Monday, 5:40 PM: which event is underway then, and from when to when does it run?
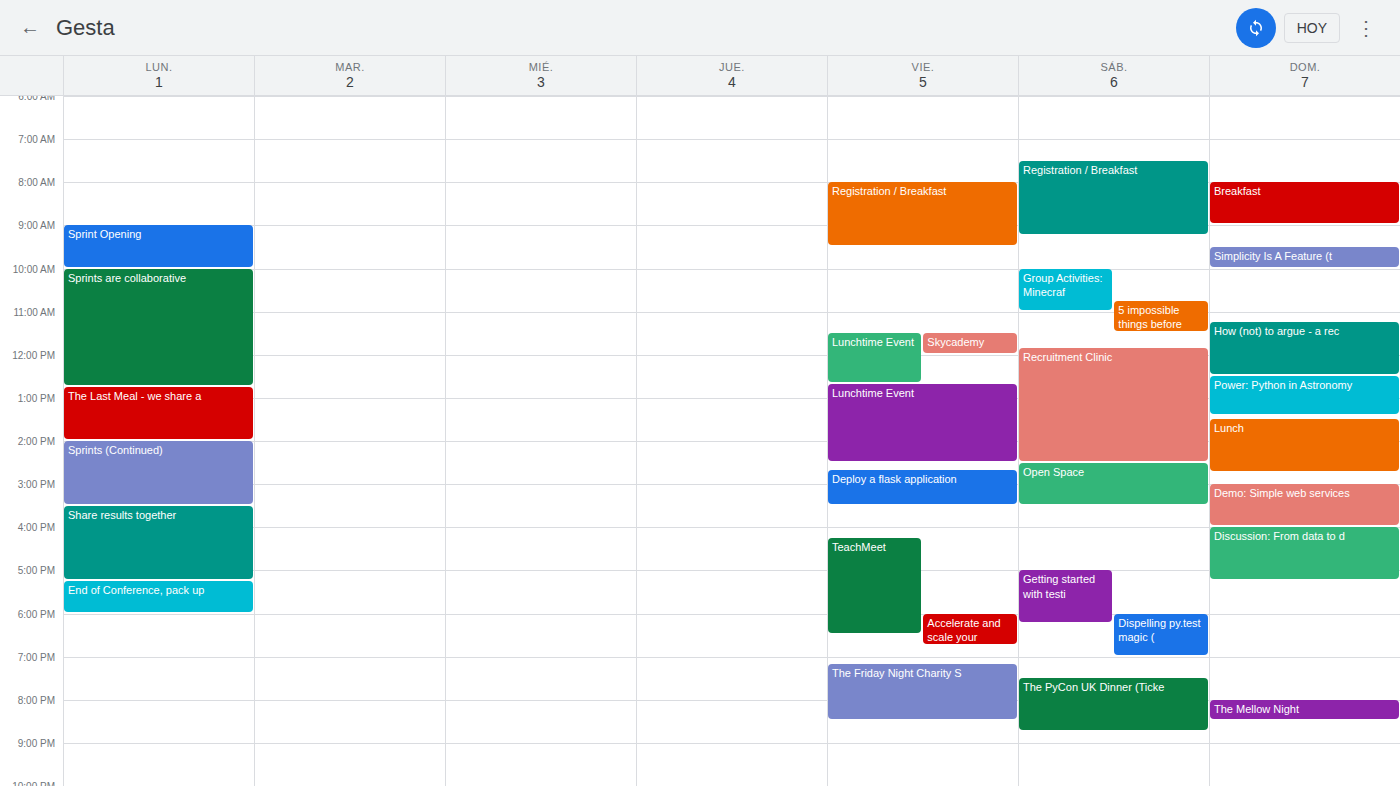
"End of Conference, pack up", 5:15 PM to 6:00 PM